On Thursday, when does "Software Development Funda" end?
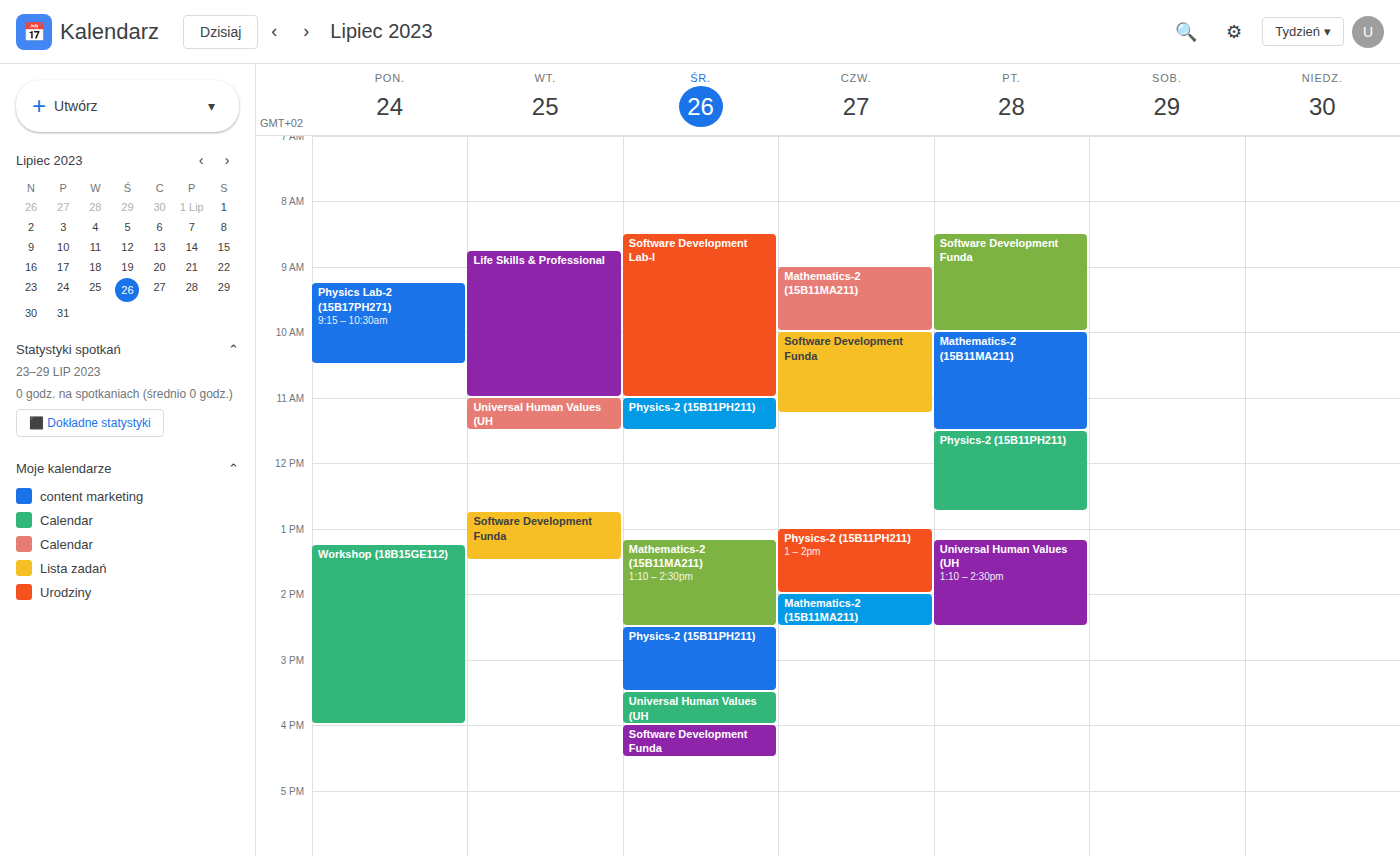
11:15